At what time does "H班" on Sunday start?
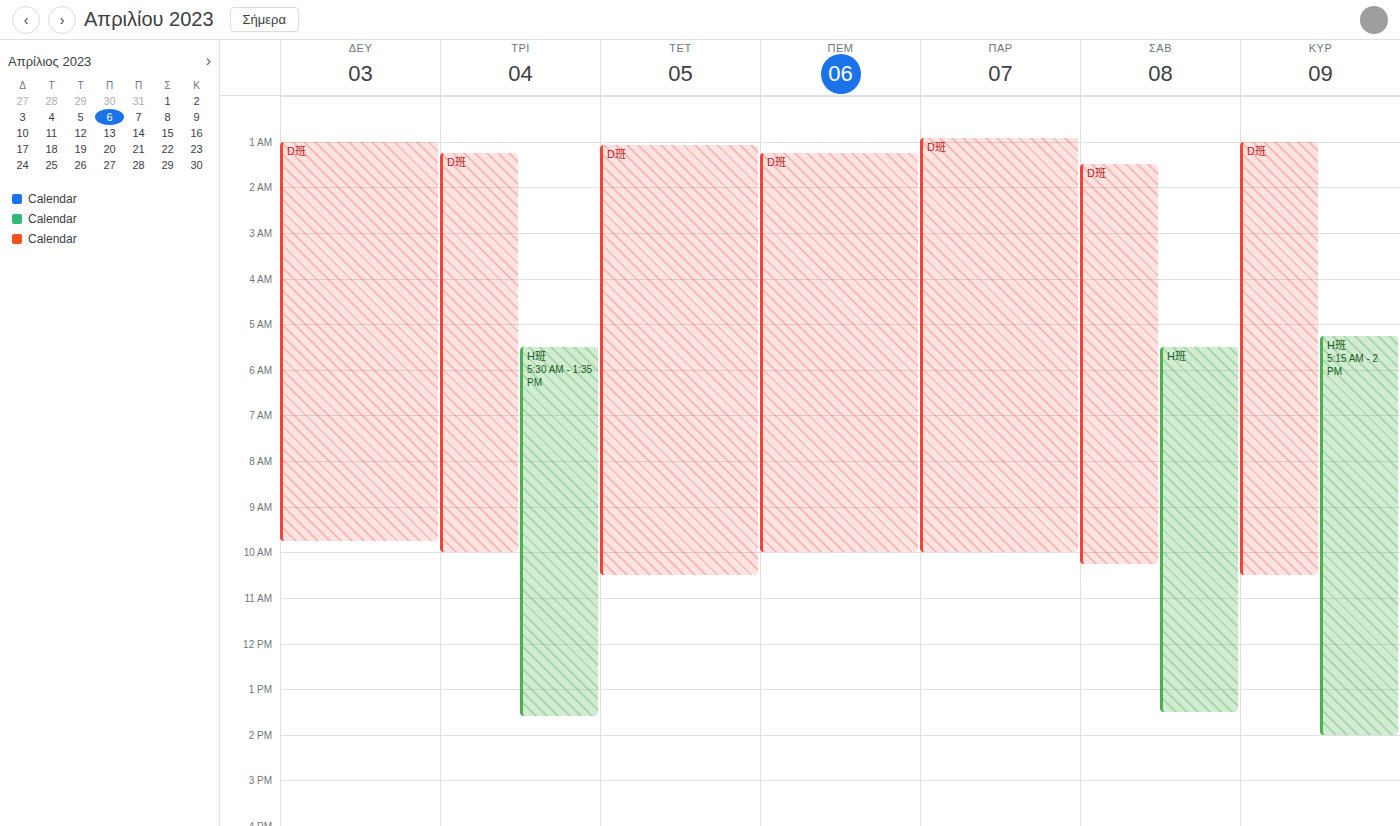
5:15 AM